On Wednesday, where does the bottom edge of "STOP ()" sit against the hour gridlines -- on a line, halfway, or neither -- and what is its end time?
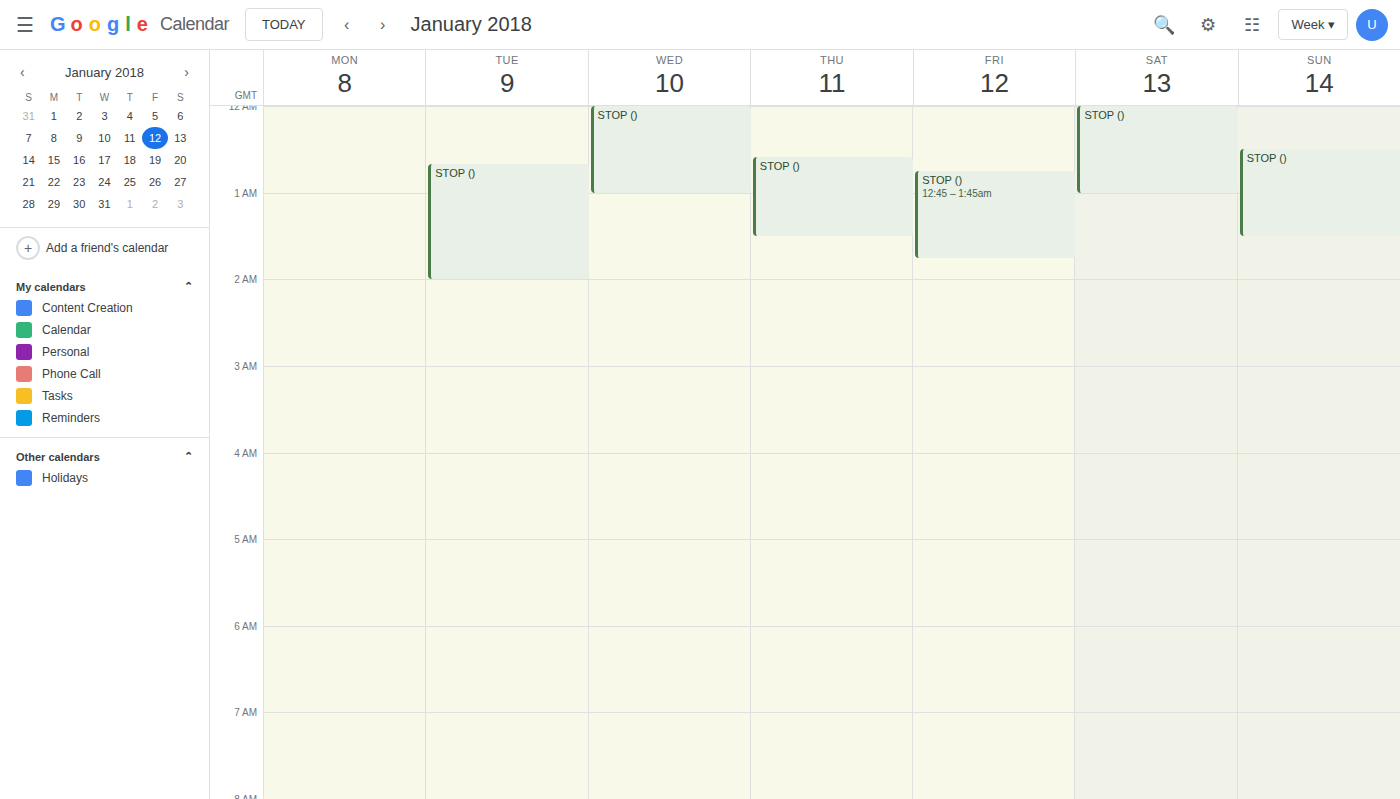
1:00 AM -- exactly on the 1 AM line.